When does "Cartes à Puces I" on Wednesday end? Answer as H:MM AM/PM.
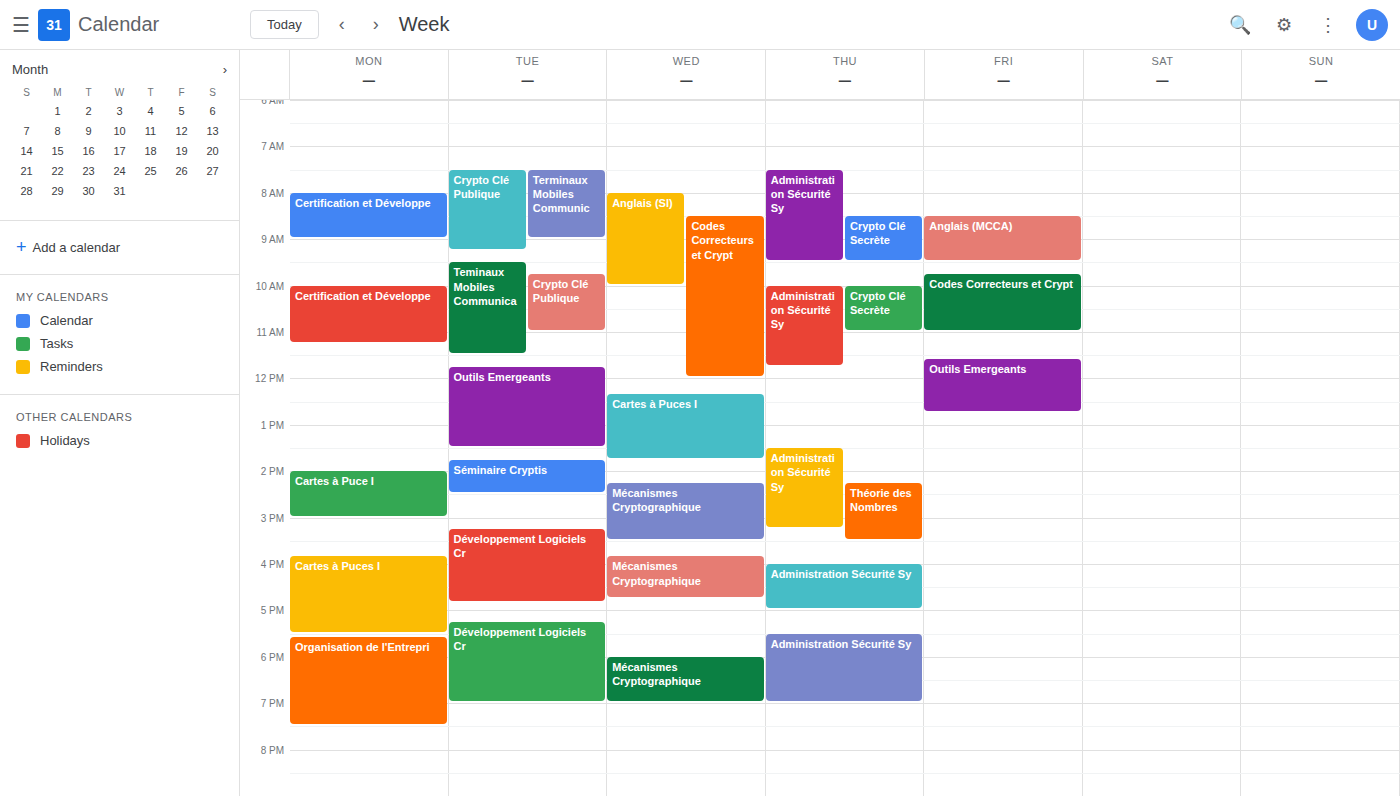
1:45 PM